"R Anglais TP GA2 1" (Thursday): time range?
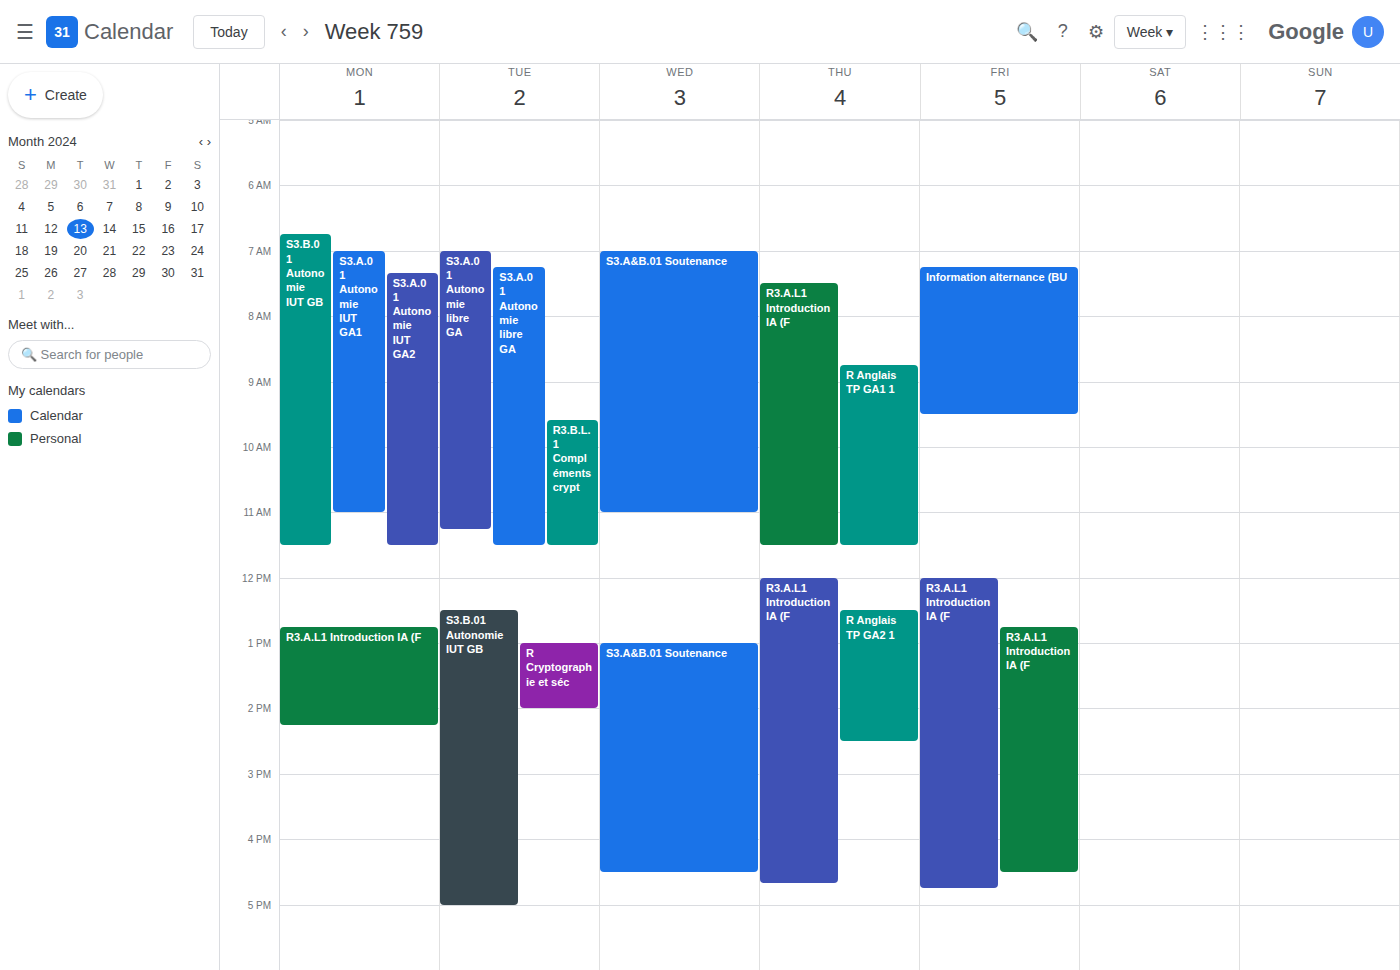
12:30 PM to 2:30 PM